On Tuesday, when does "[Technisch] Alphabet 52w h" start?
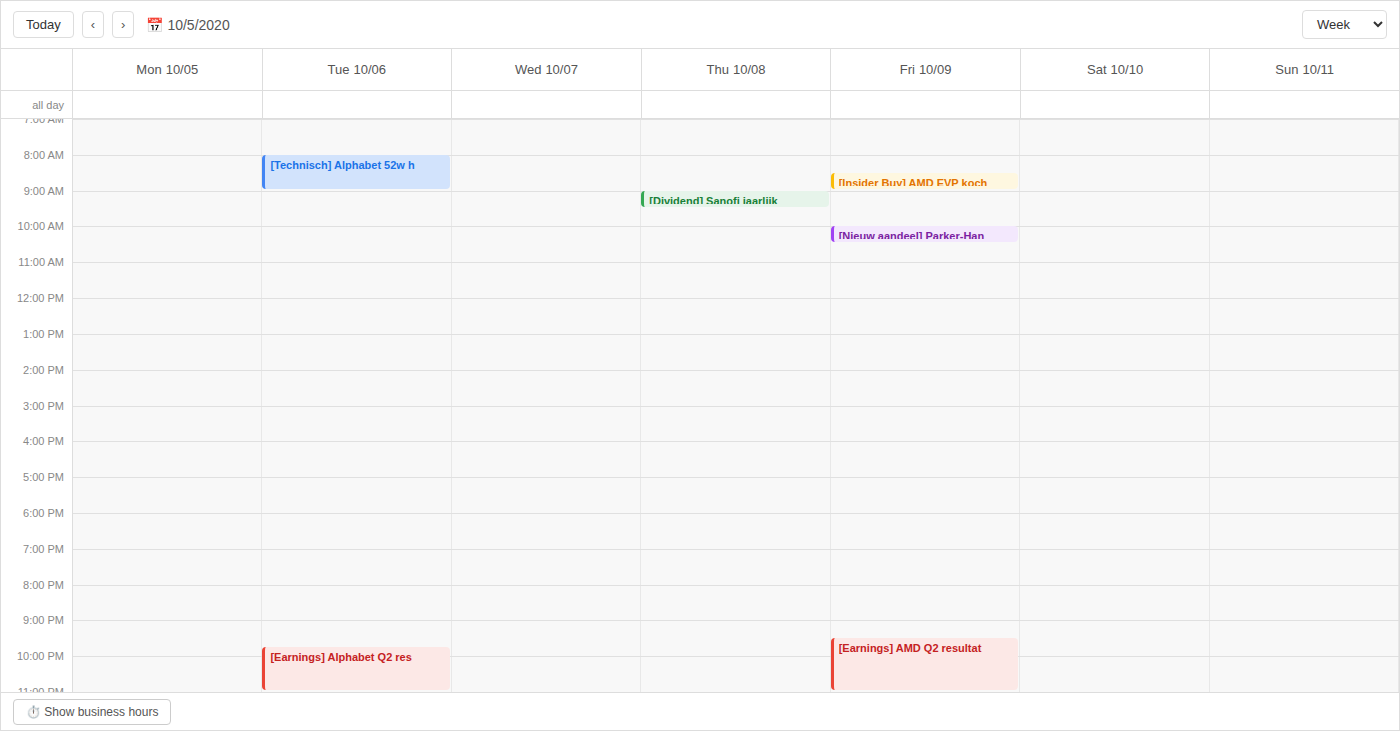
8:00 AM